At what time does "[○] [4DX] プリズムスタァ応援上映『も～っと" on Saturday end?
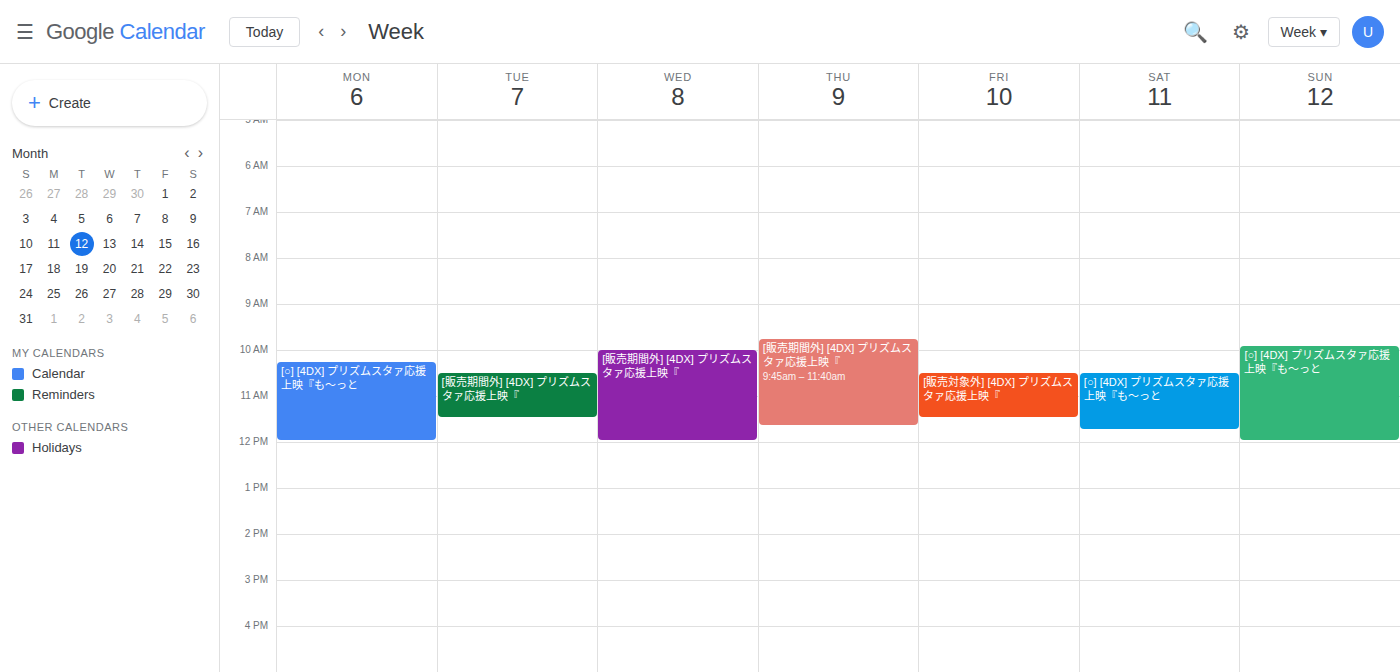
11:45 AM